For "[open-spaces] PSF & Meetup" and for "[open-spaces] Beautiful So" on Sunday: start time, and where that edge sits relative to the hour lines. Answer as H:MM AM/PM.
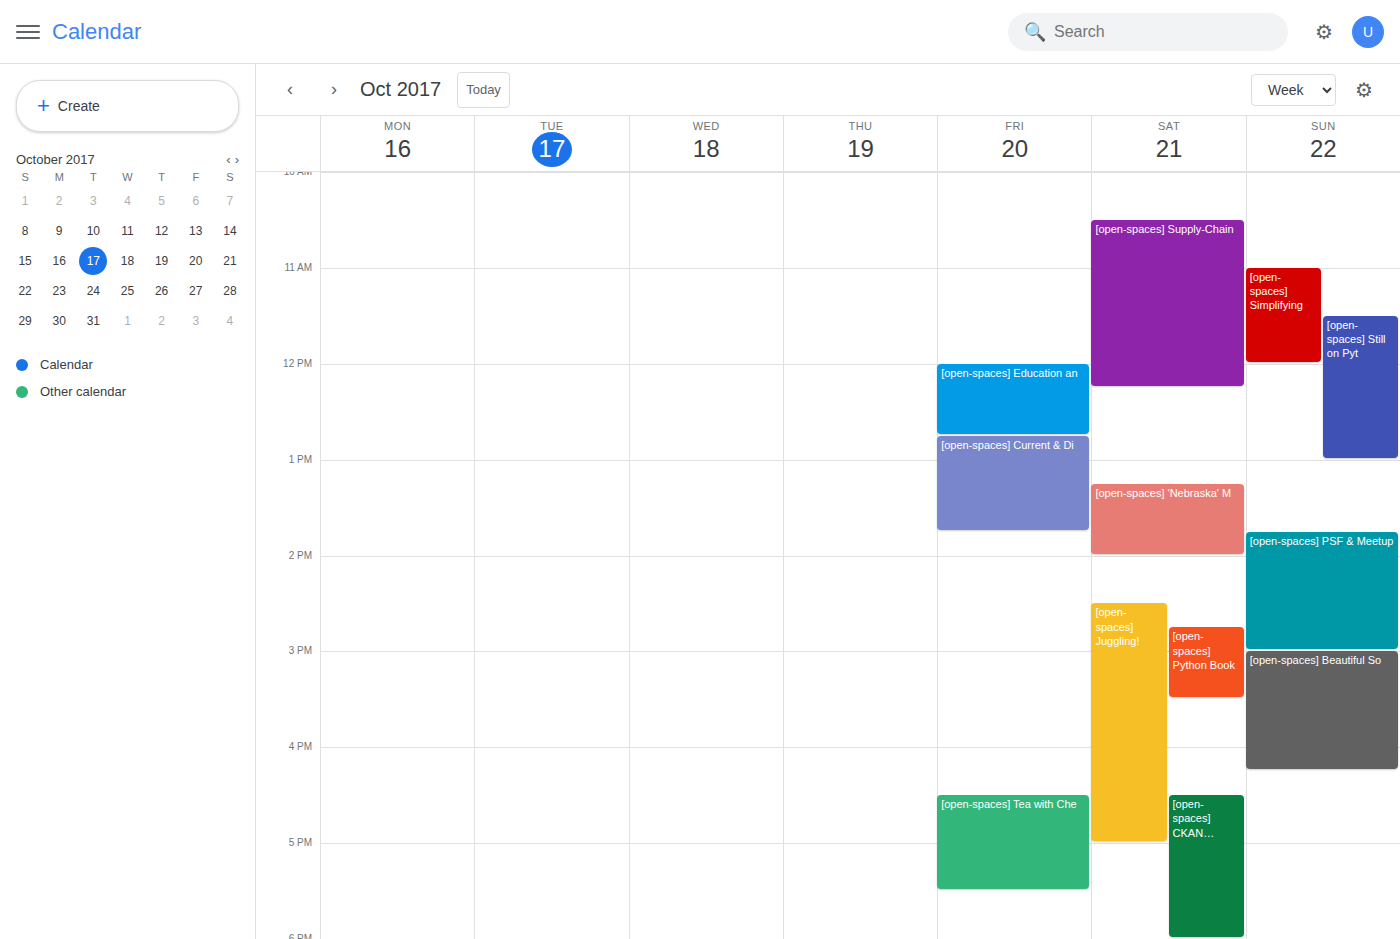
"[open-spaces] PSF & Meetup": 1:45 PM, neither: three quarters of the way from the 1 PM line to the 2 PM line. "[open-spaces] Beautiful So": 3:00 PM, exactly on the 3 PM line.